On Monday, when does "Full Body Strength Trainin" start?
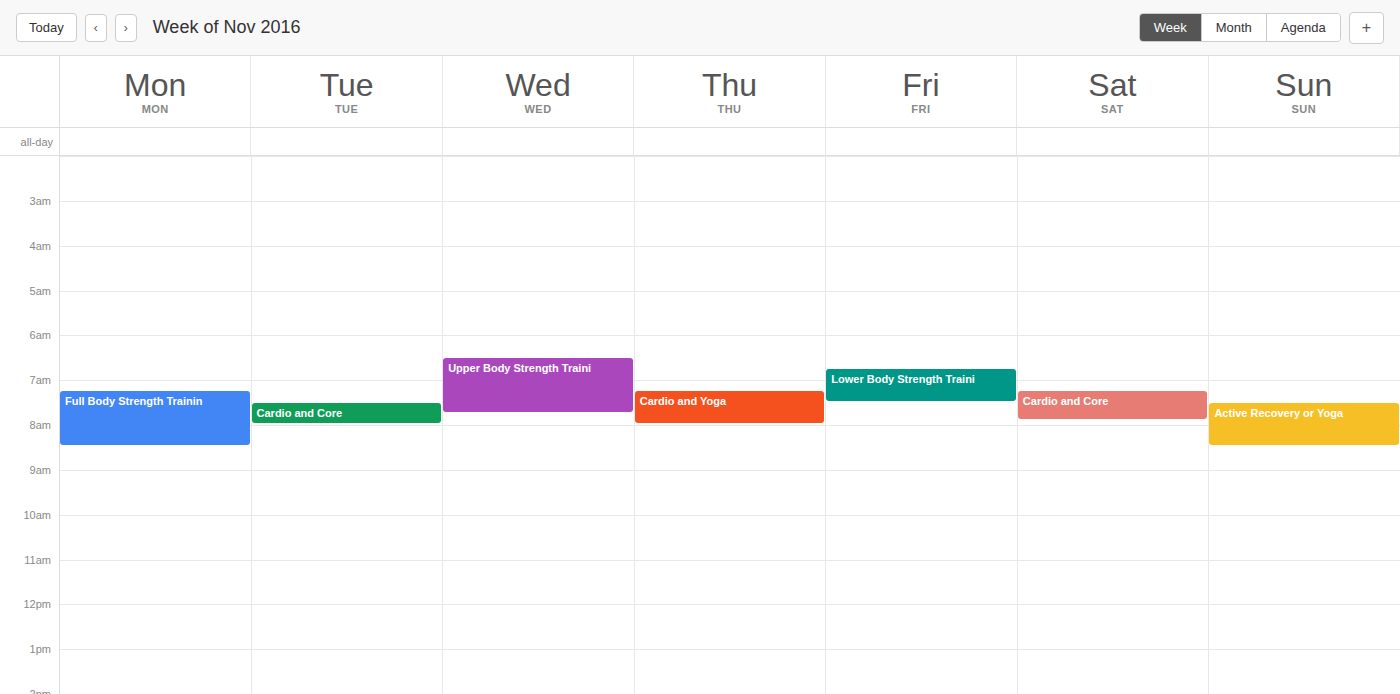
7:15 AM